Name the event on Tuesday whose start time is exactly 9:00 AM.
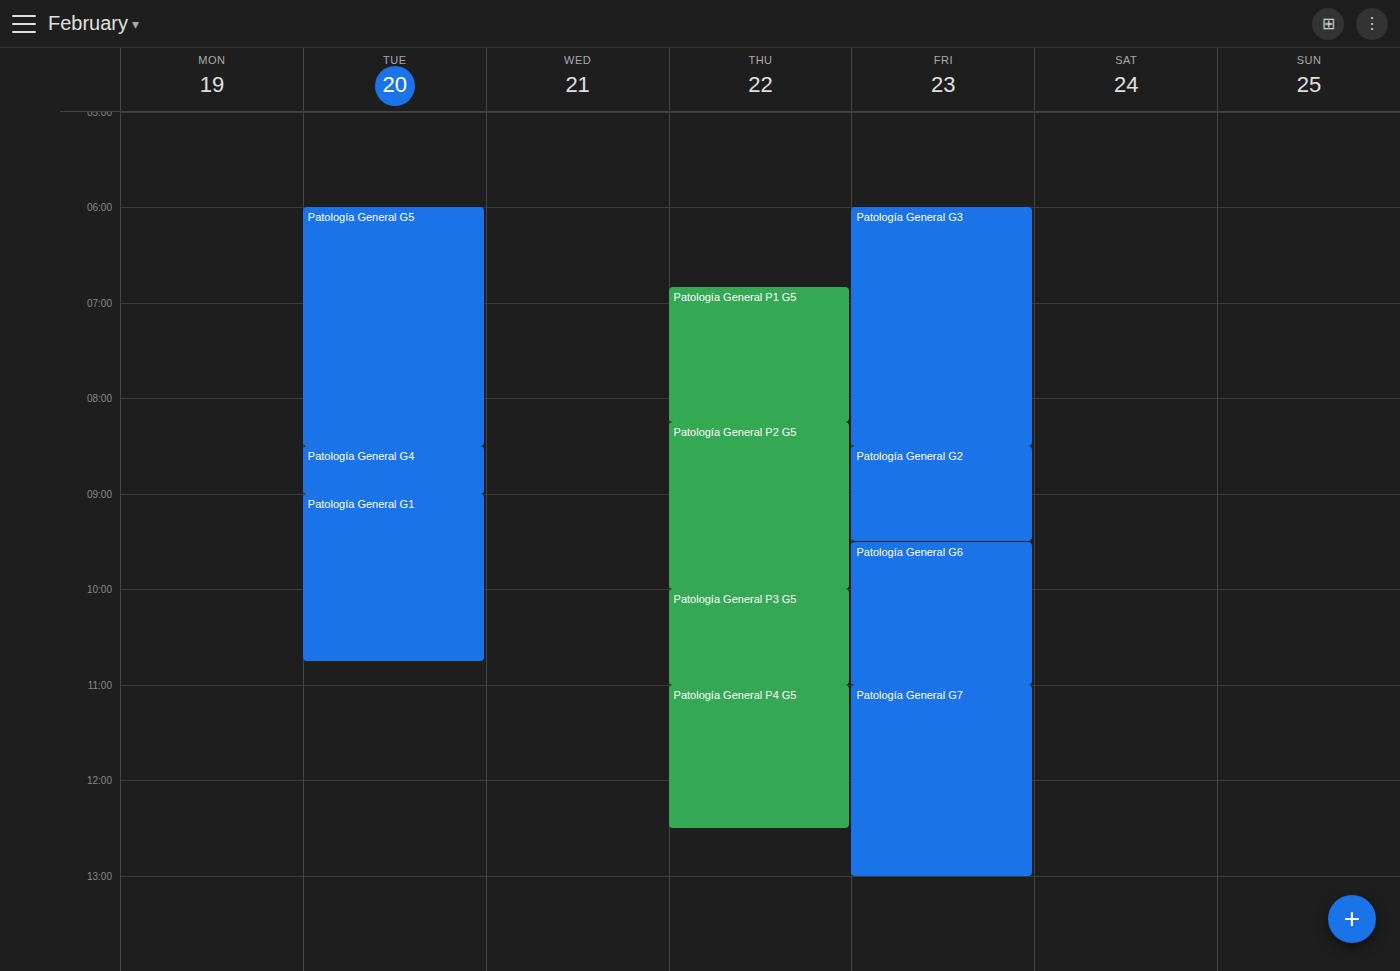
"Patología General G1"